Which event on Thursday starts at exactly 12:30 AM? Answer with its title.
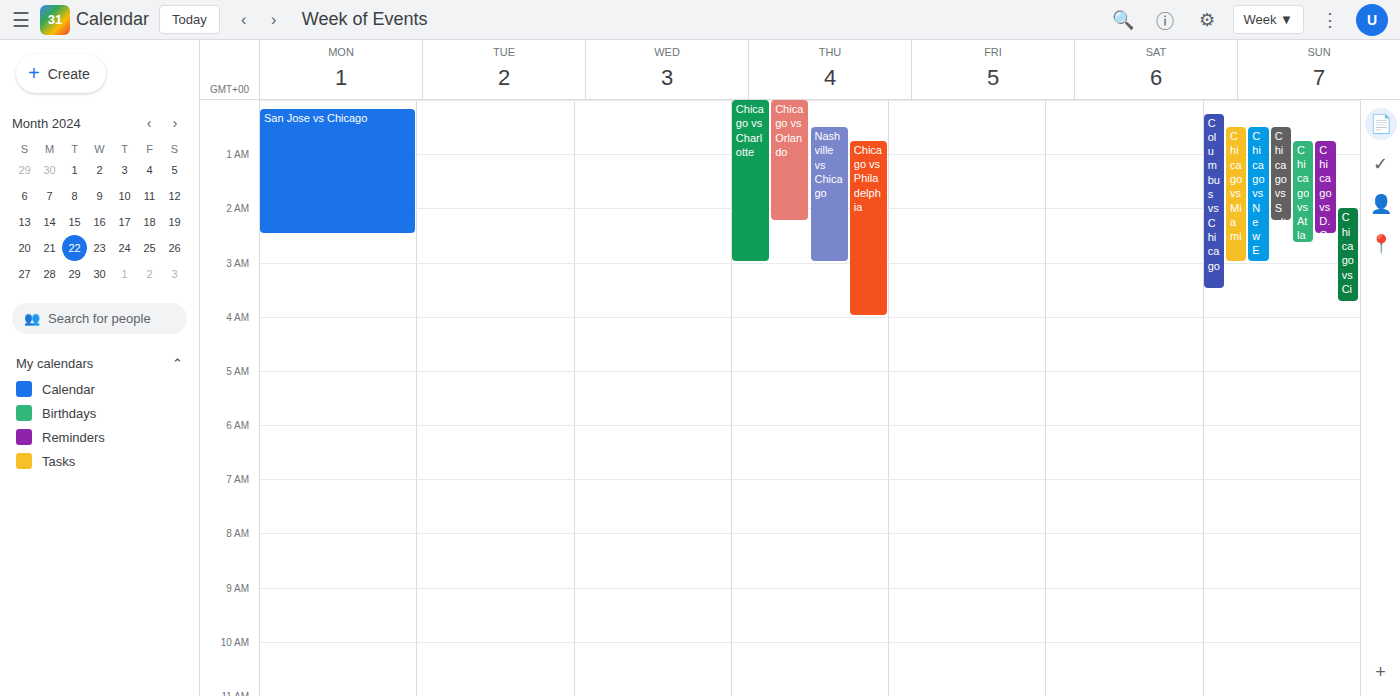
"Nashville vs Chicago"